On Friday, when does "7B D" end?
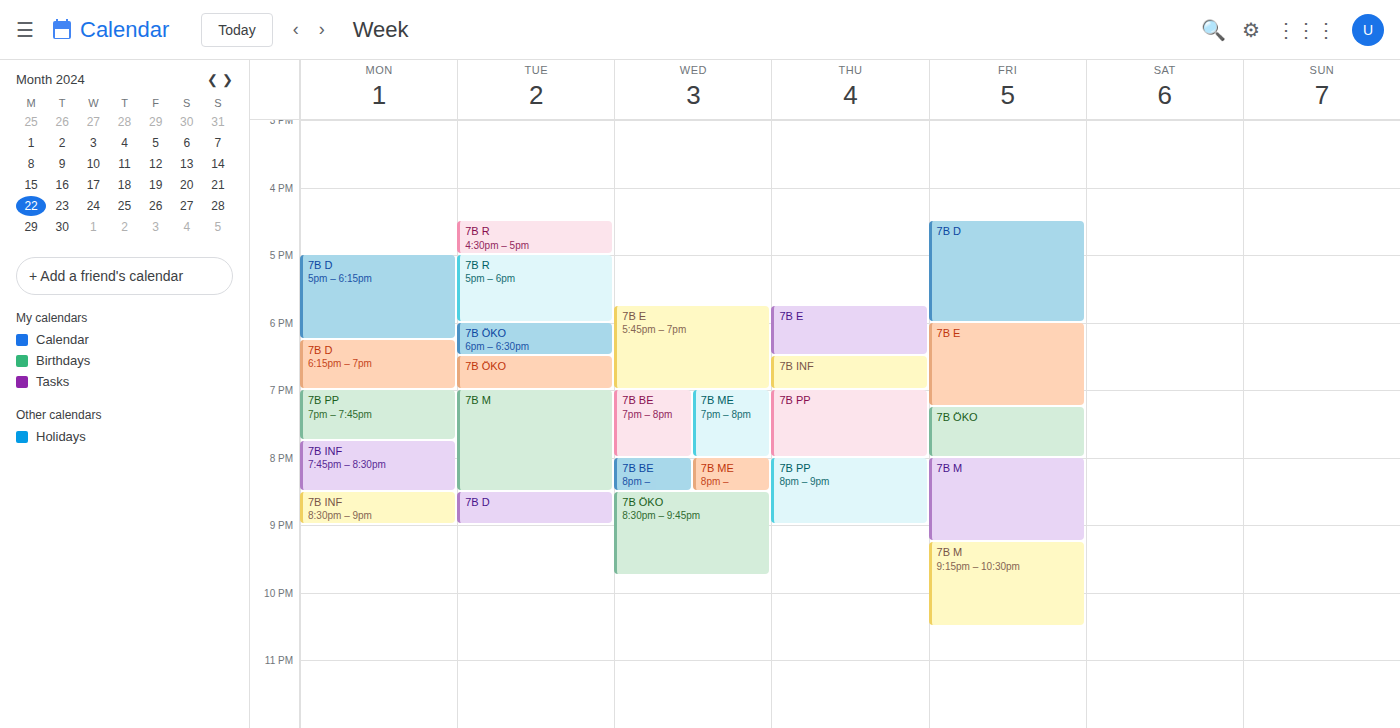
18:00